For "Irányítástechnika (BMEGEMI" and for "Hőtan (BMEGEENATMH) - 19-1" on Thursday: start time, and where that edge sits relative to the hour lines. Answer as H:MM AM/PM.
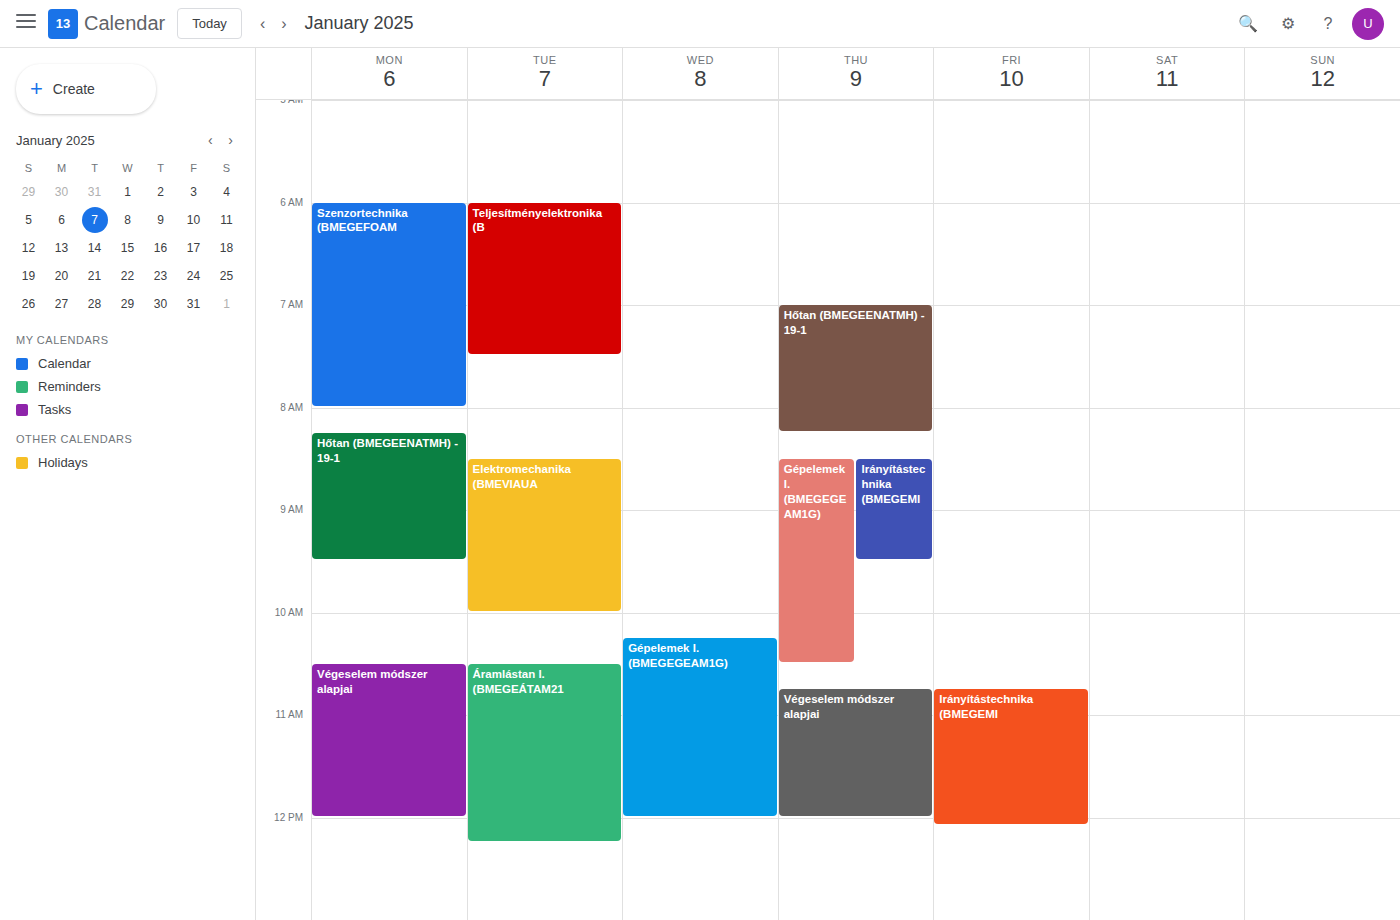
"Irányítástechnika (BMEGEMI": 8:30 AM, halfway between the 8 AM and 9 AM lines. "Hőtan (BMEGEENATMH) - 19-1": 7:00 AM, exactly on the 7 AM line.